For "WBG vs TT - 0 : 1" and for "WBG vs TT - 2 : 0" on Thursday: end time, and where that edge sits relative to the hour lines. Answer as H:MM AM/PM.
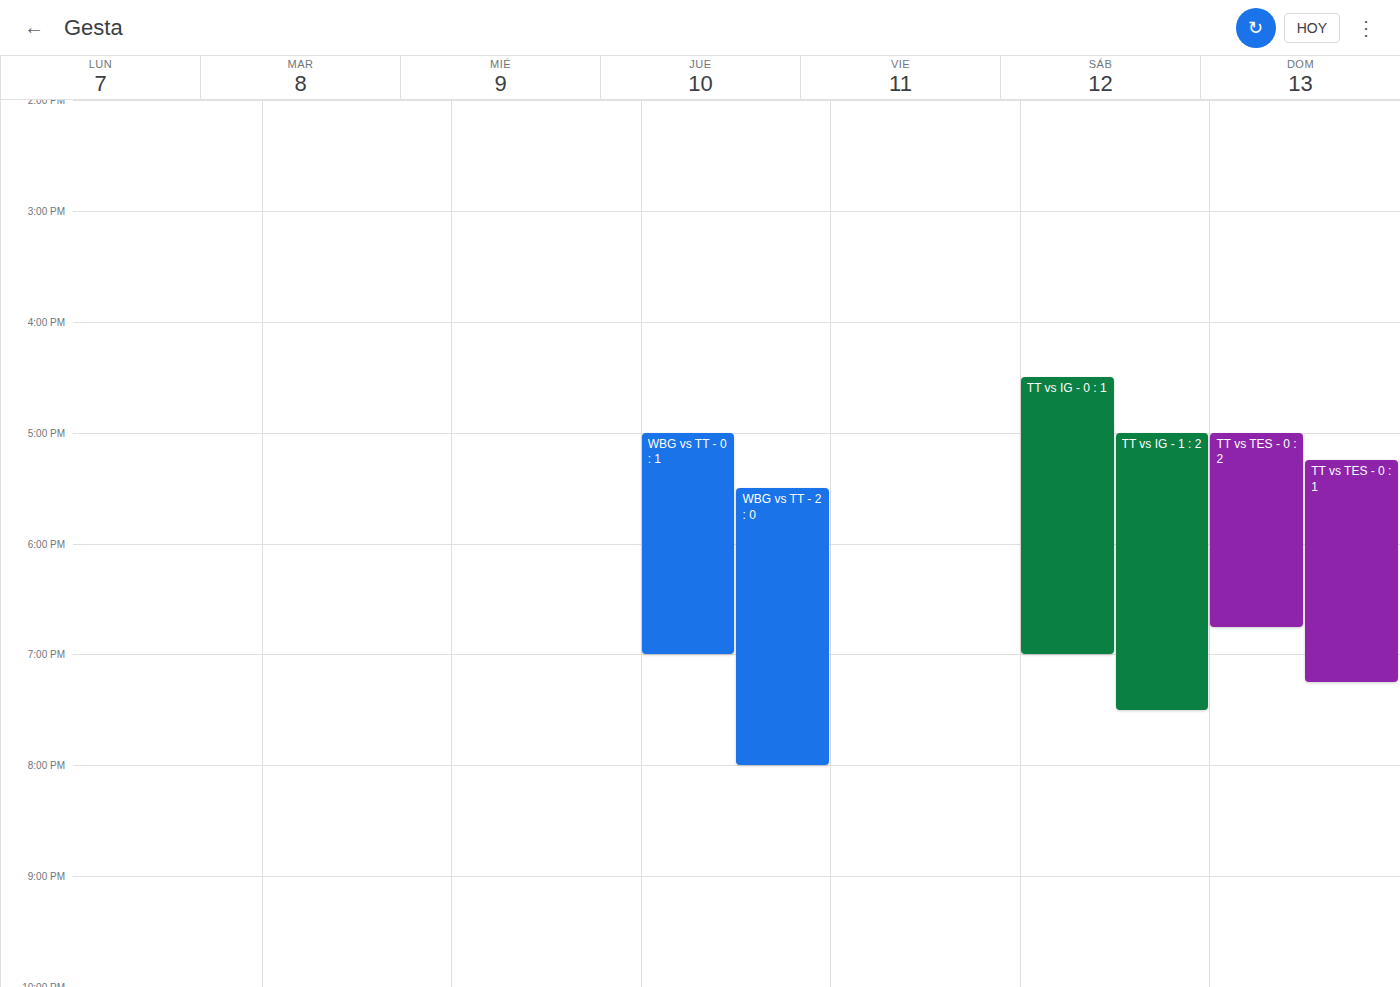
"WBG vs TT - 0 : 1": 7:00 PM, exactly on the 7 PM line. "WBG vs TT - 2 : 0": 8:00 PM, exactly on the 8 PM line.